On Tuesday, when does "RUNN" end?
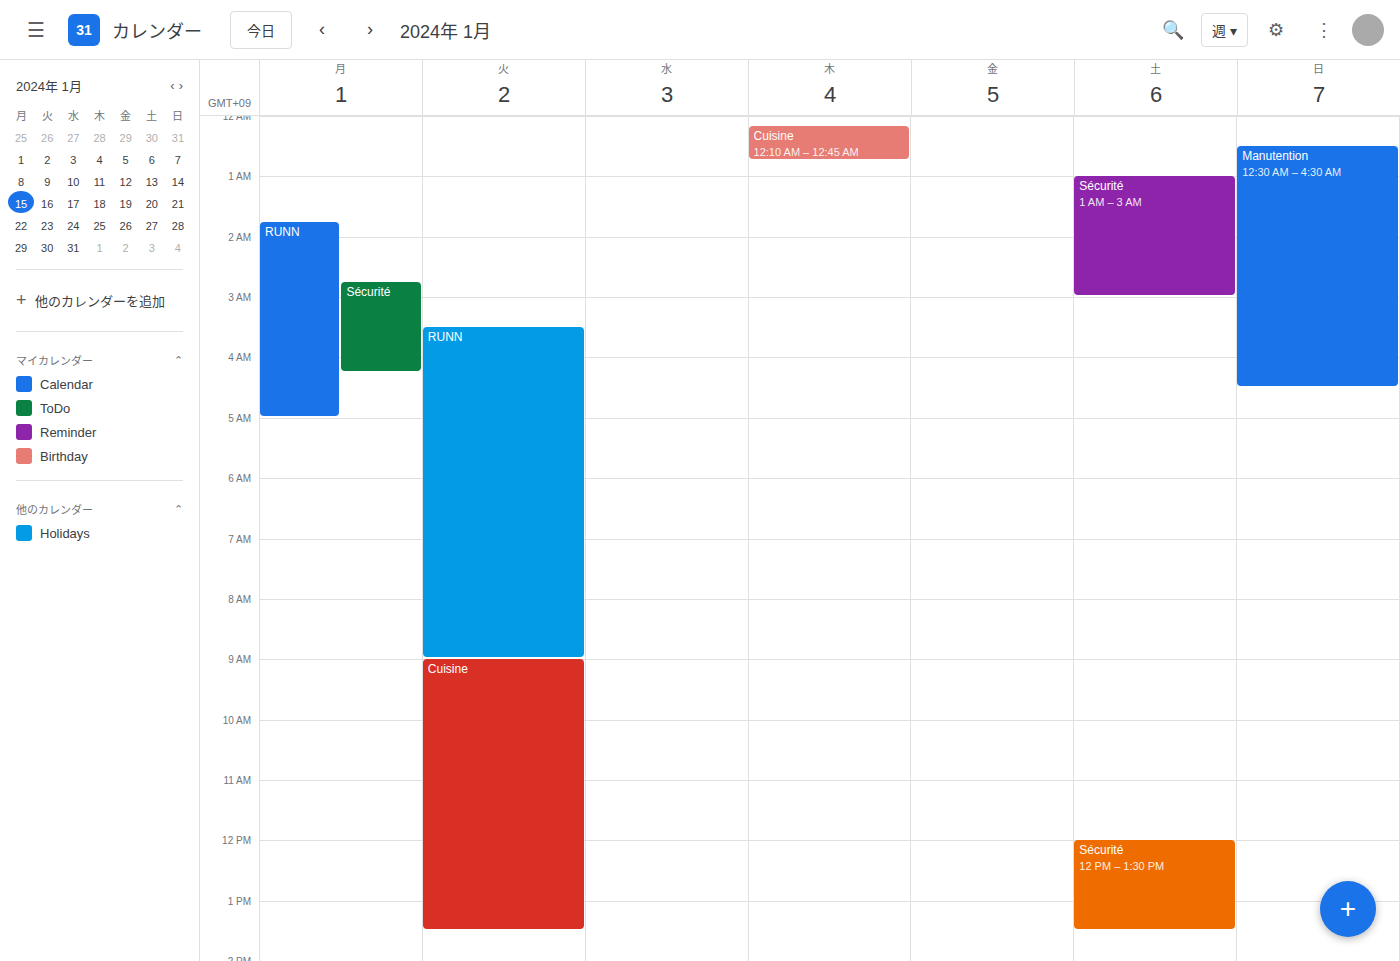
9:00 AM